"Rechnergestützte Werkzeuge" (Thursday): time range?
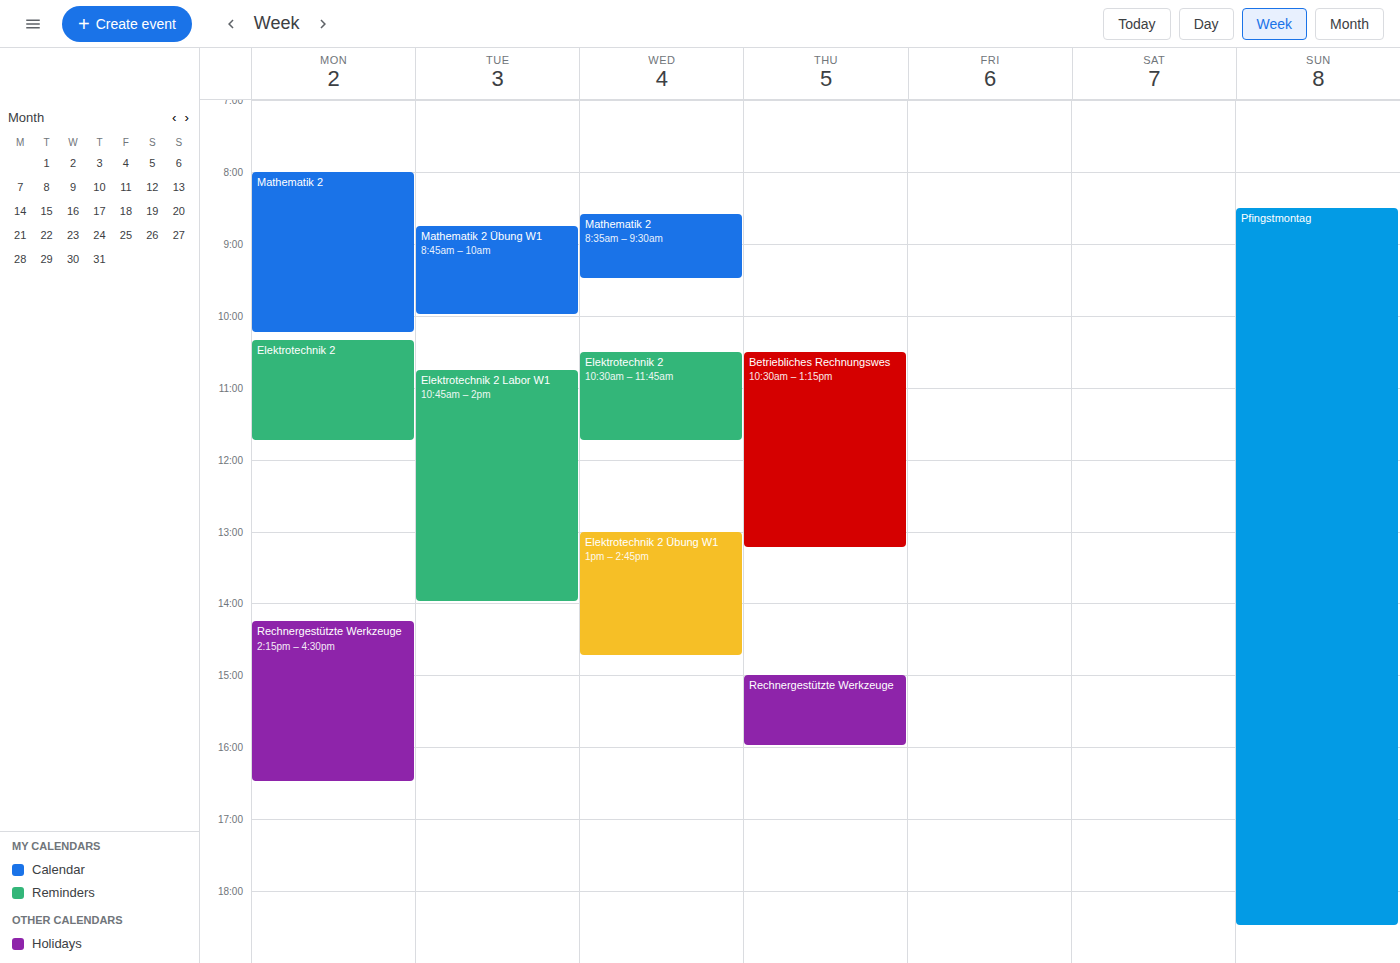
3:00 PM to 4:00 PM